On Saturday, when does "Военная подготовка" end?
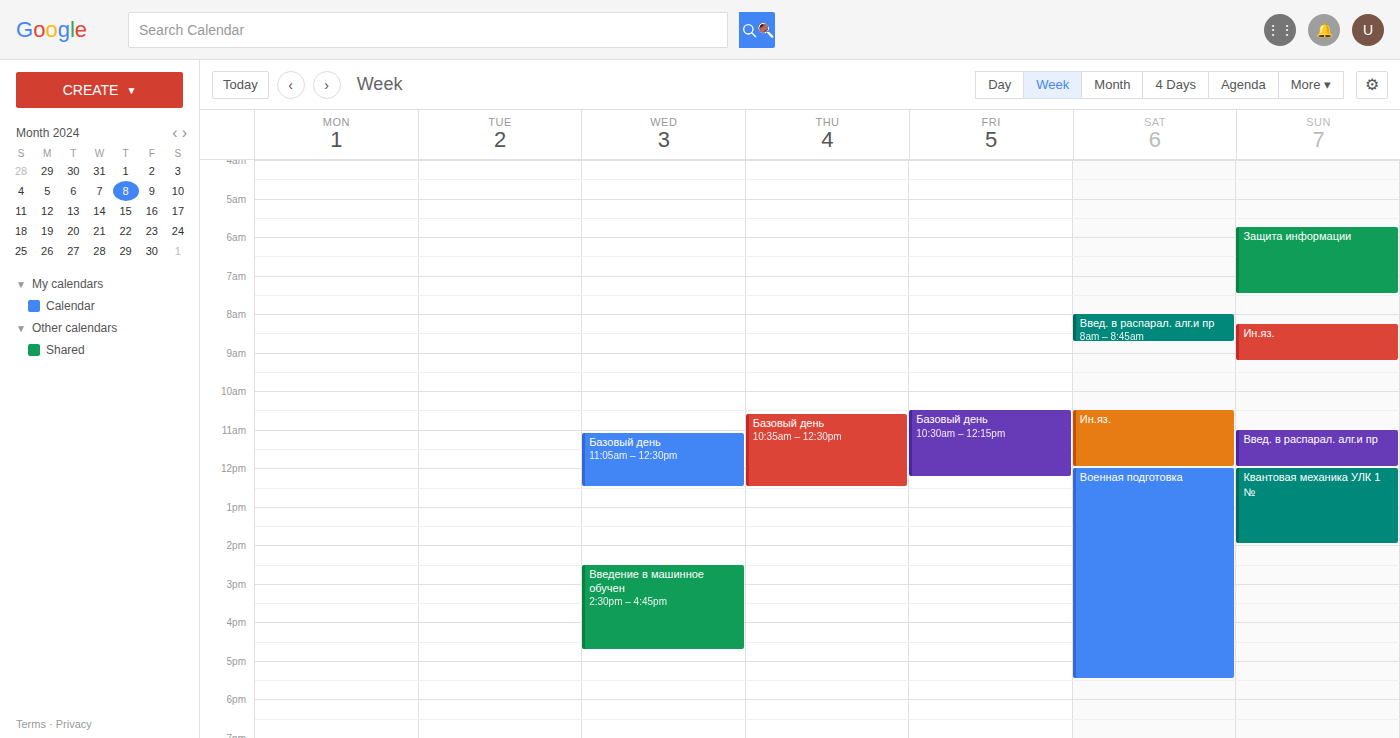
5:30 PM